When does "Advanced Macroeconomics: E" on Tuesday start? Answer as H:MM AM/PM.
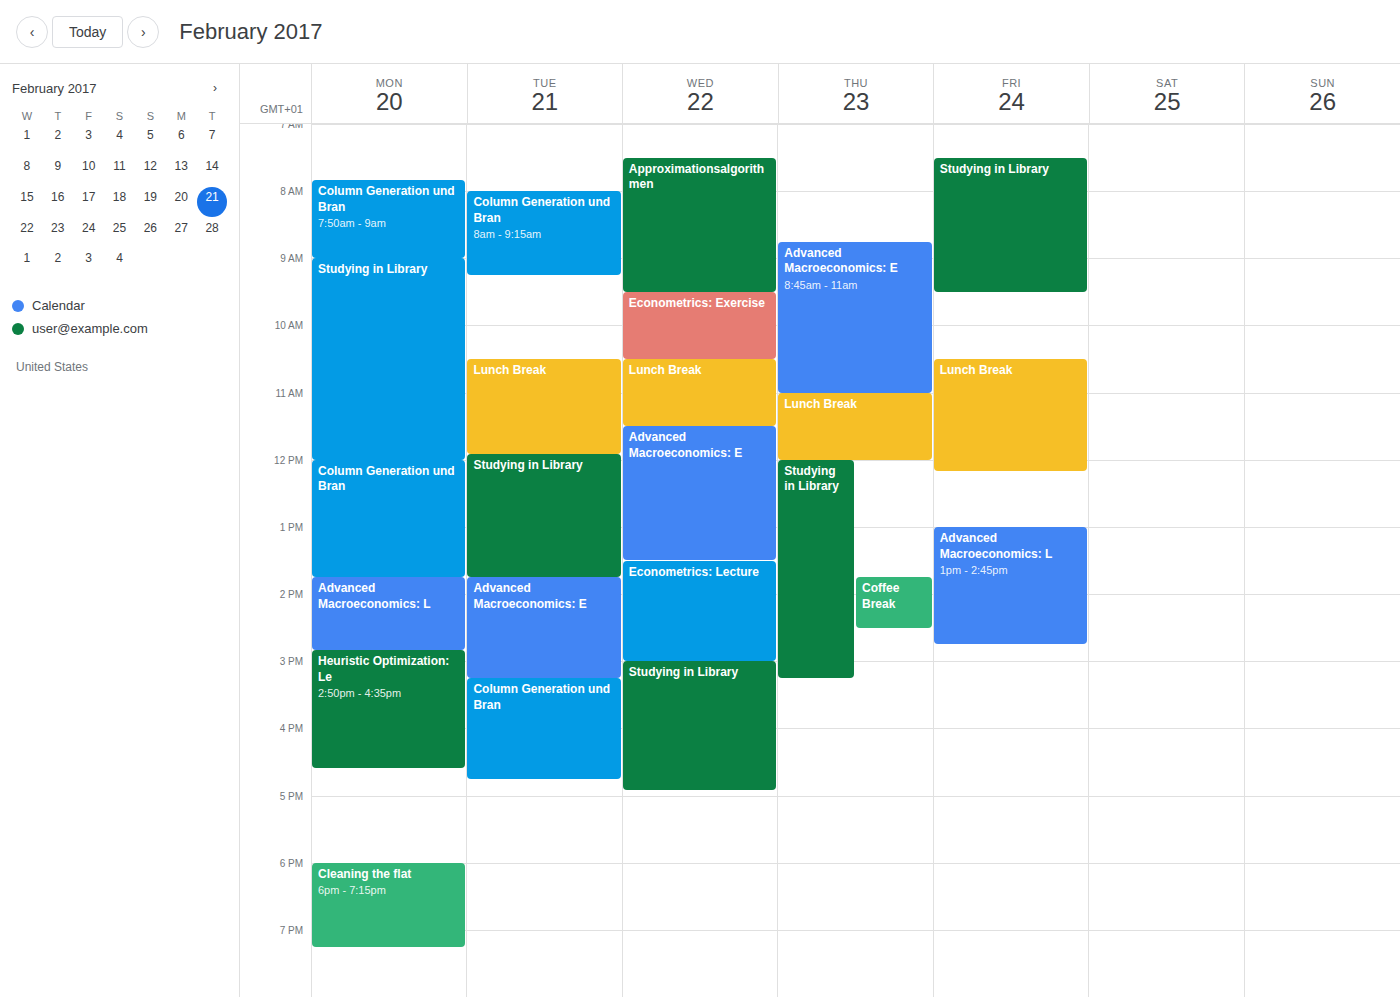
1:45 PM